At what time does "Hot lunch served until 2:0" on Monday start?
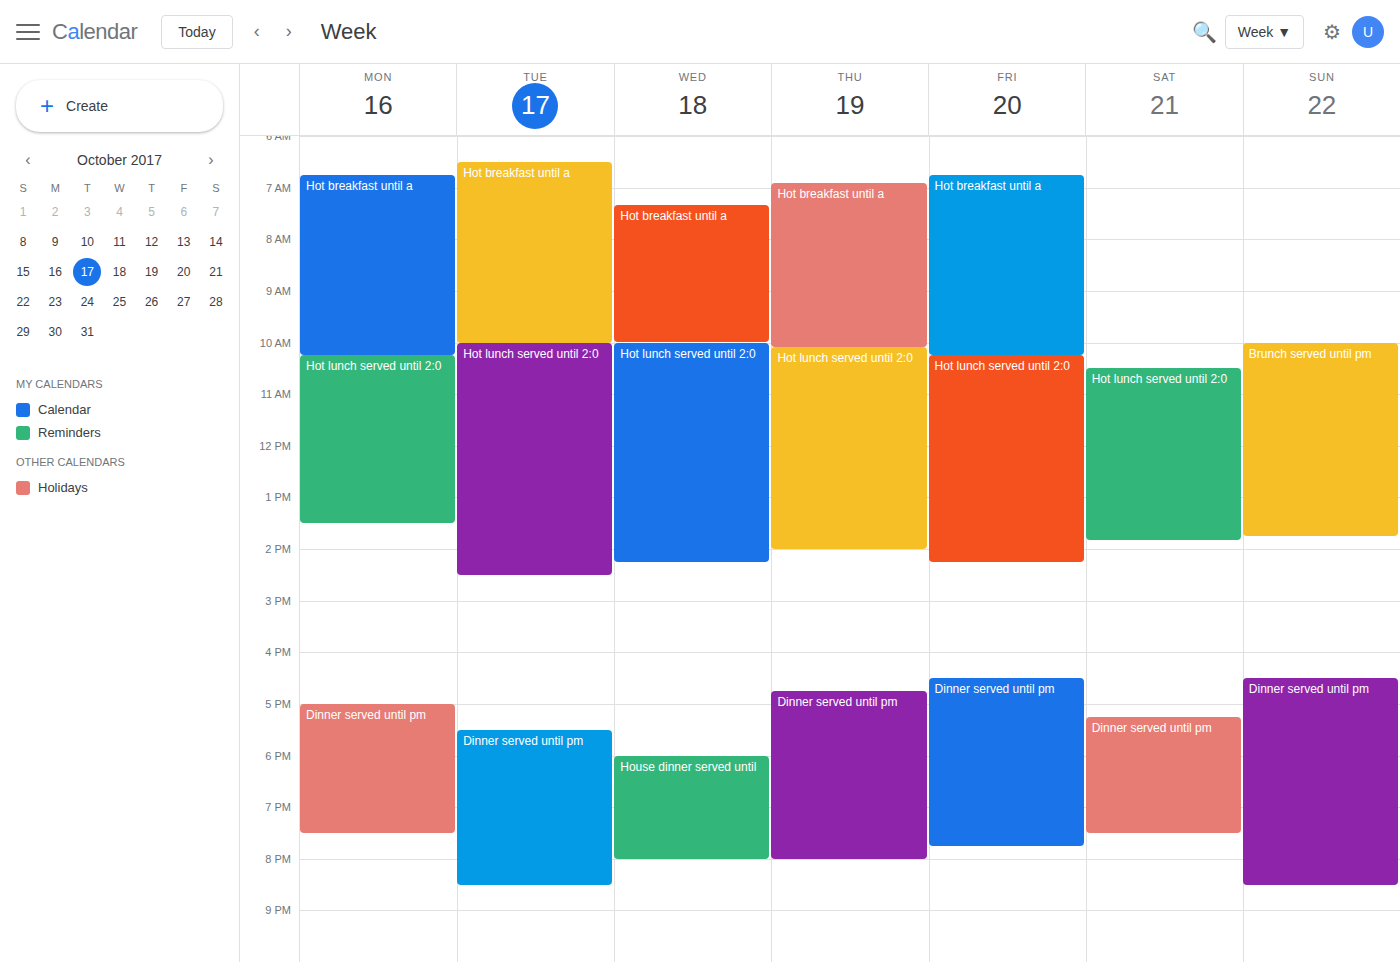
10:15